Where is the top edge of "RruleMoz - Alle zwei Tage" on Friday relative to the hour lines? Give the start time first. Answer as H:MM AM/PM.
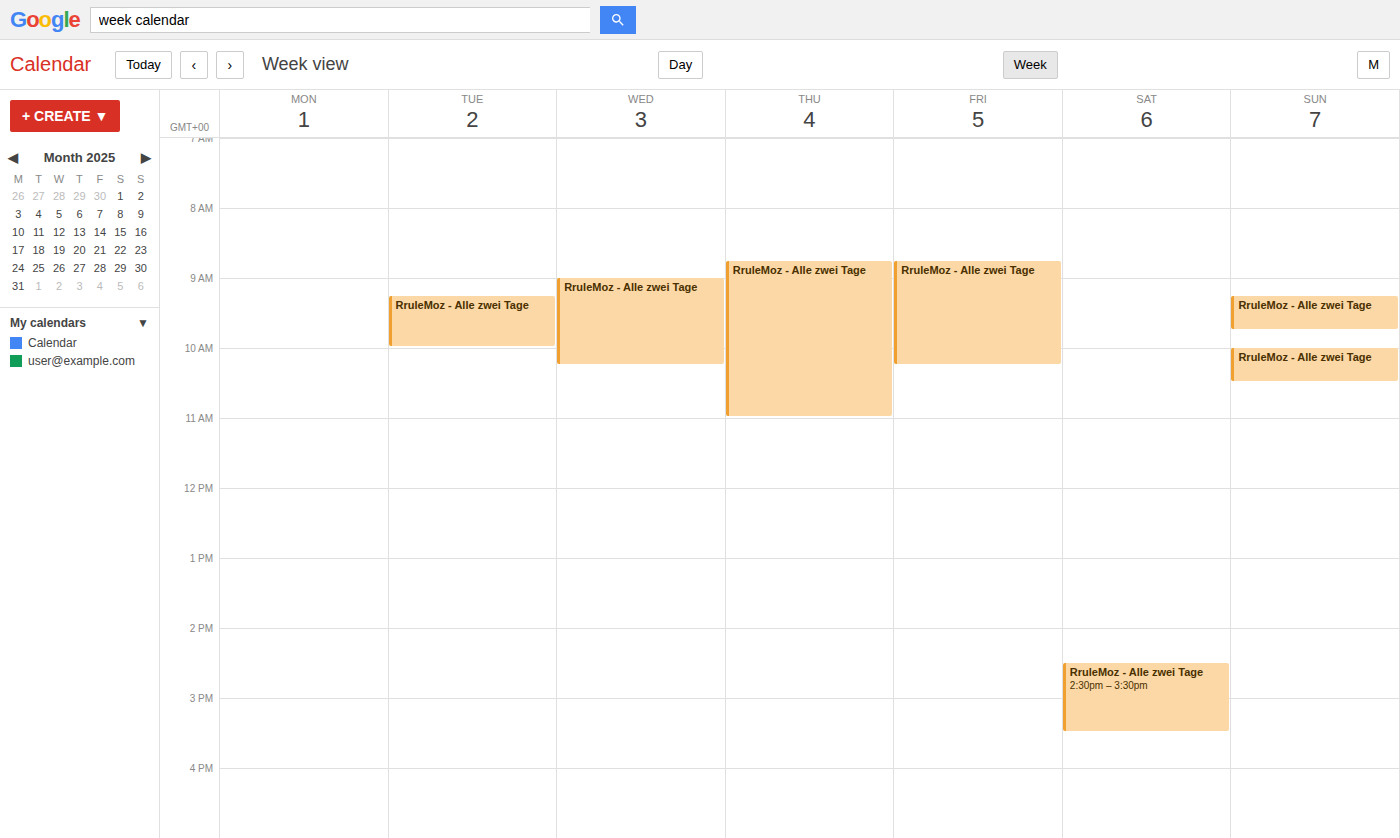
8:45 AM -- neither: three quarters of the way from the 8 AM line to the 9 AM line.